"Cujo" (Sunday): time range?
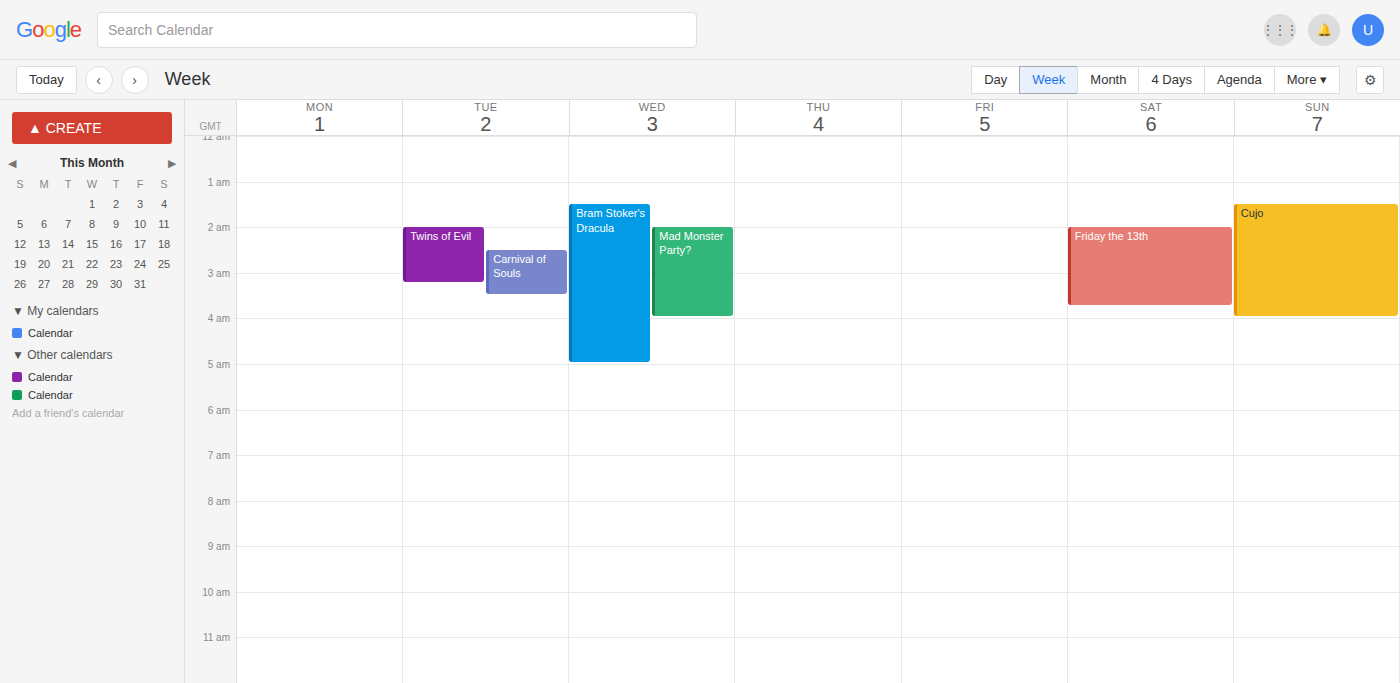
1:30 AM to 4:00 AM